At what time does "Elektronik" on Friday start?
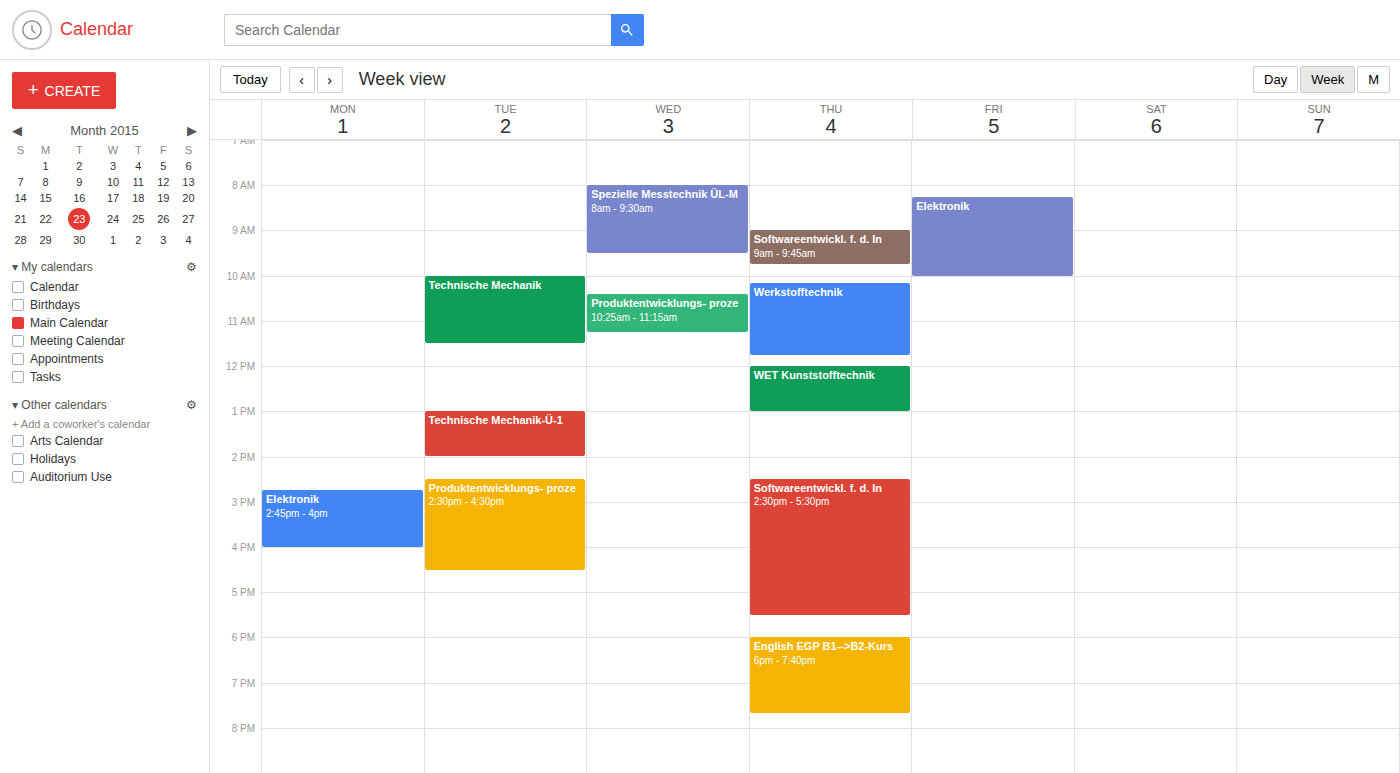
8:15 AM